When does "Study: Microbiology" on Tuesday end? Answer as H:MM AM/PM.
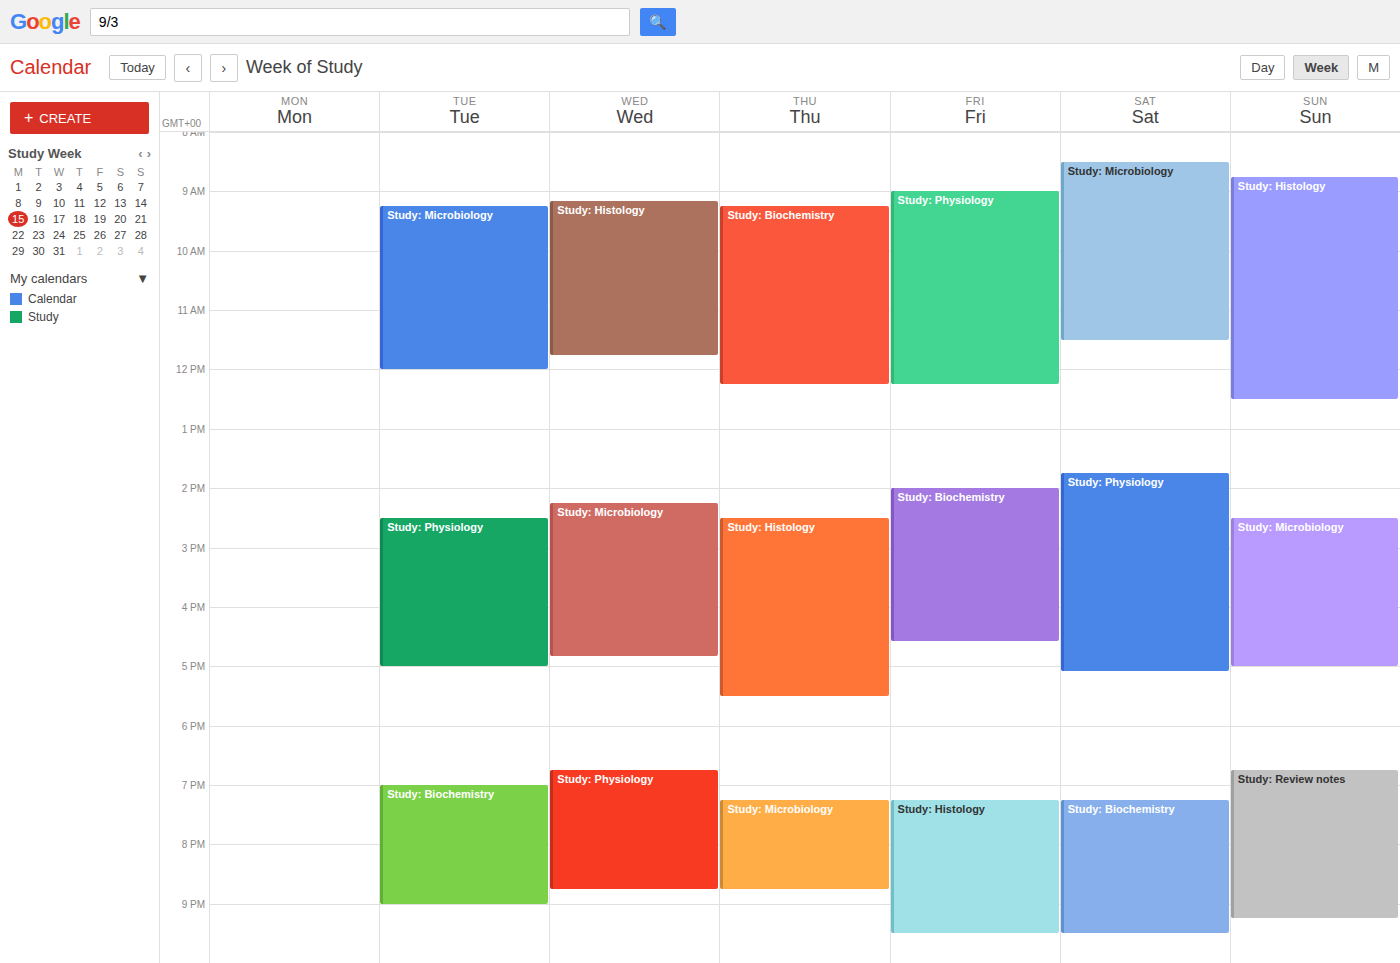
12:00 PM